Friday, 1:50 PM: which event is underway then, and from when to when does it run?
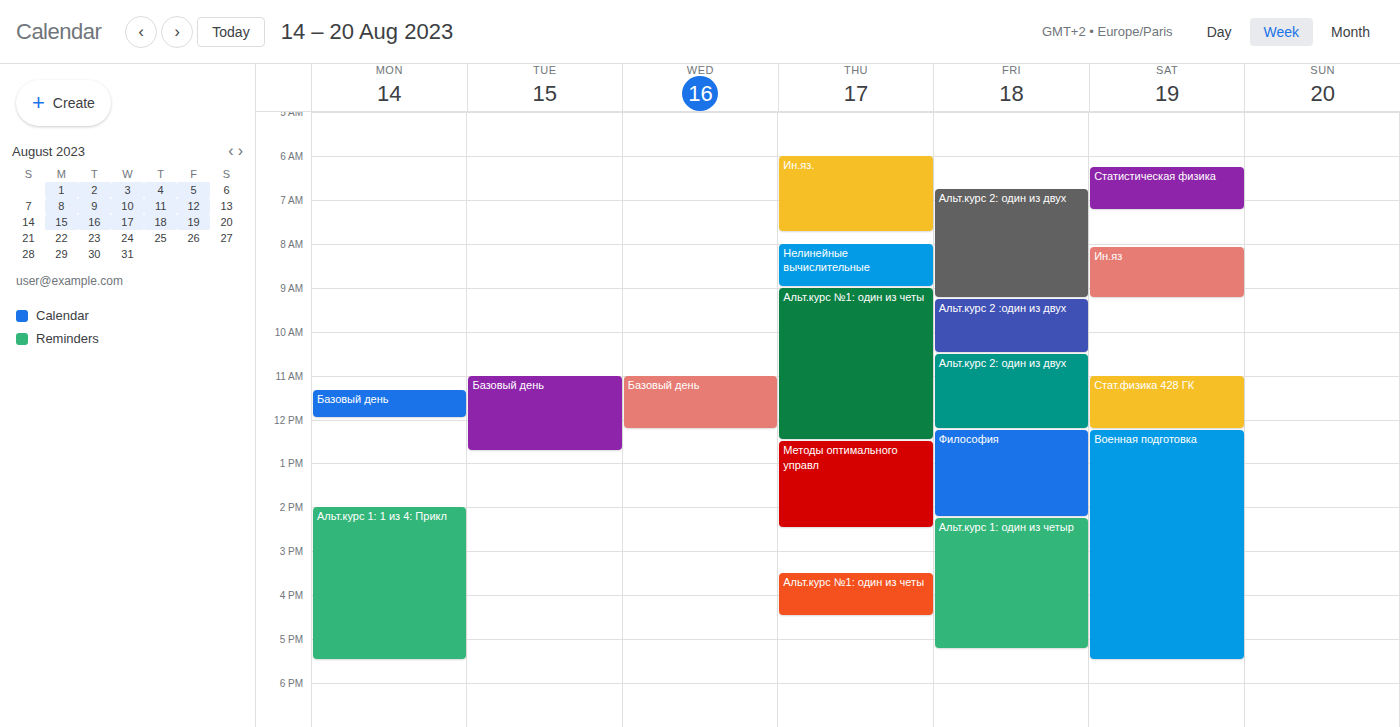
"Философия", 12:15 PM to 2:15 PM